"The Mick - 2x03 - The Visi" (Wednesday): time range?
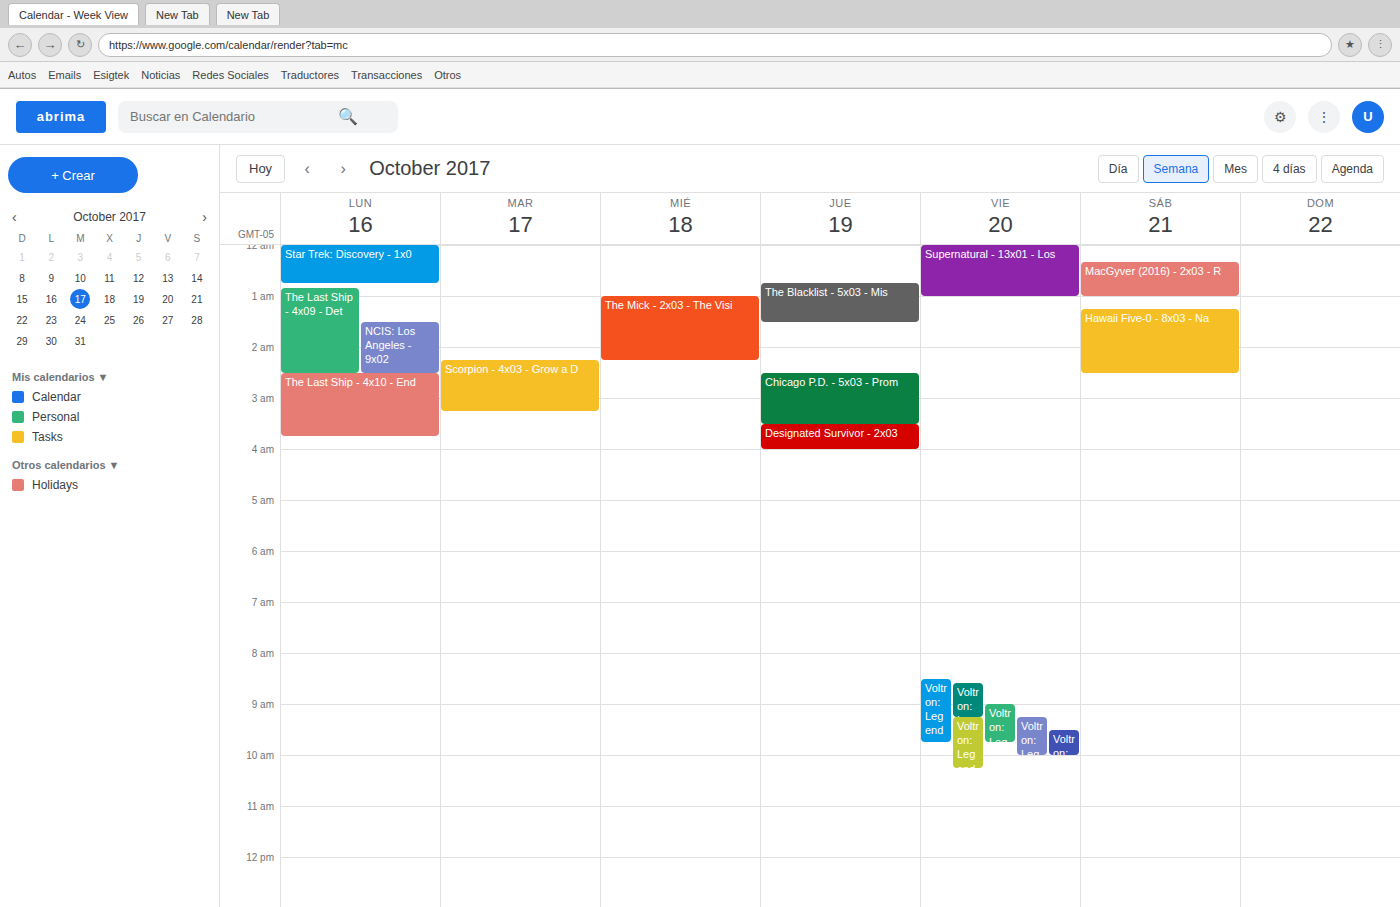
01:00 to 02:15